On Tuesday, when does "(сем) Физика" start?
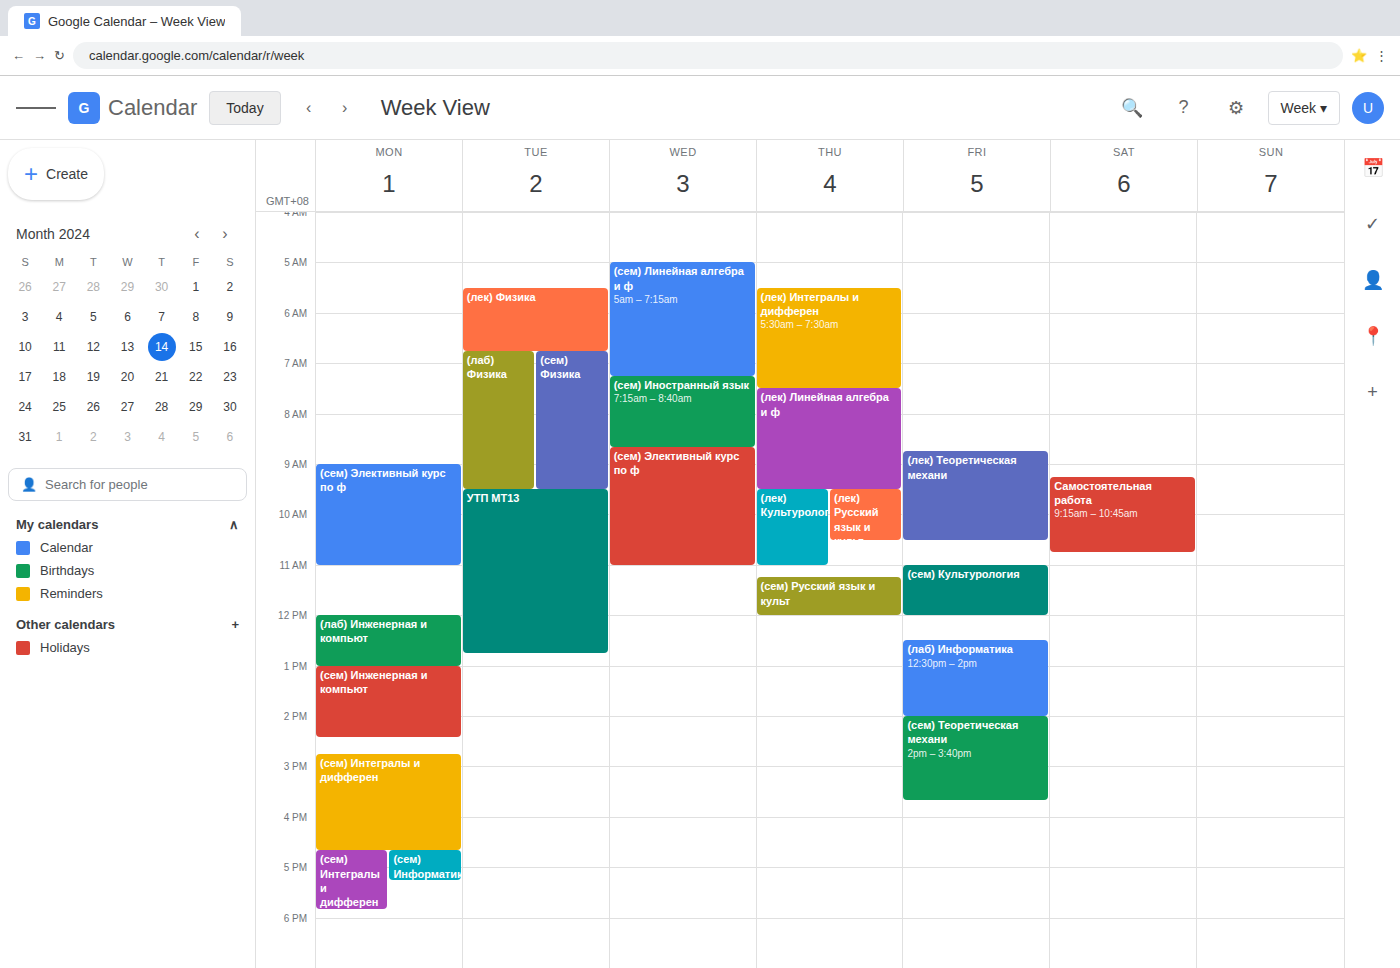
6:45 AM